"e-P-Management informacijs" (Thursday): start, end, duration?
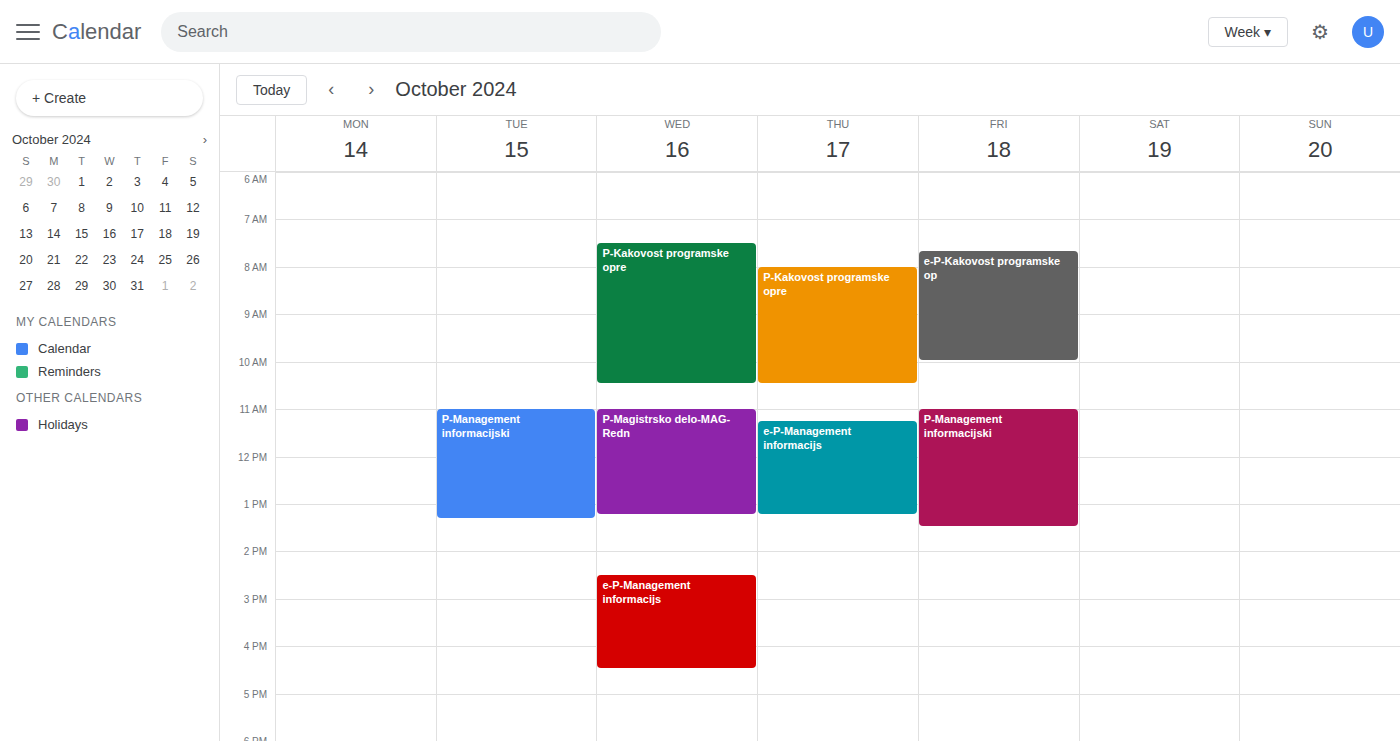
11:15 AM to 1:15 PM, 2 hours